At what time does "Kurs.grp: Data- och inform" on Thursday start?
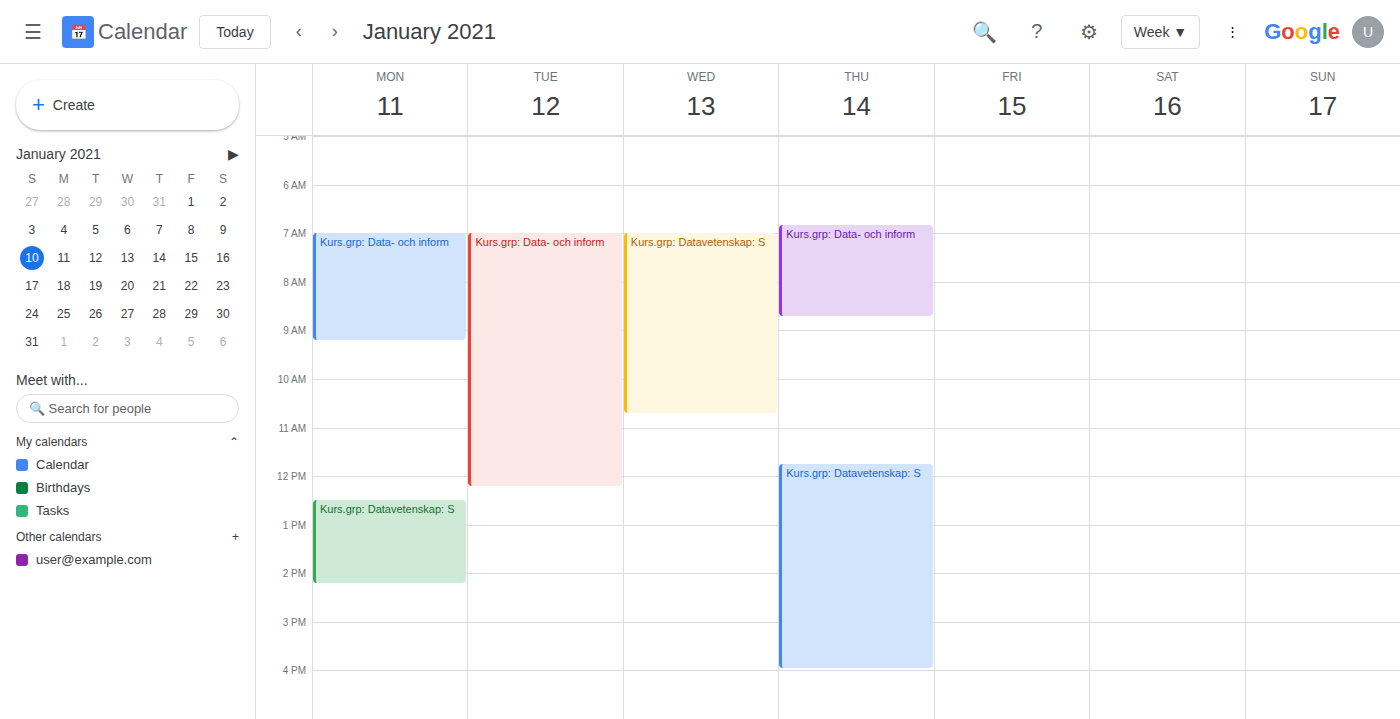
6:50 AM